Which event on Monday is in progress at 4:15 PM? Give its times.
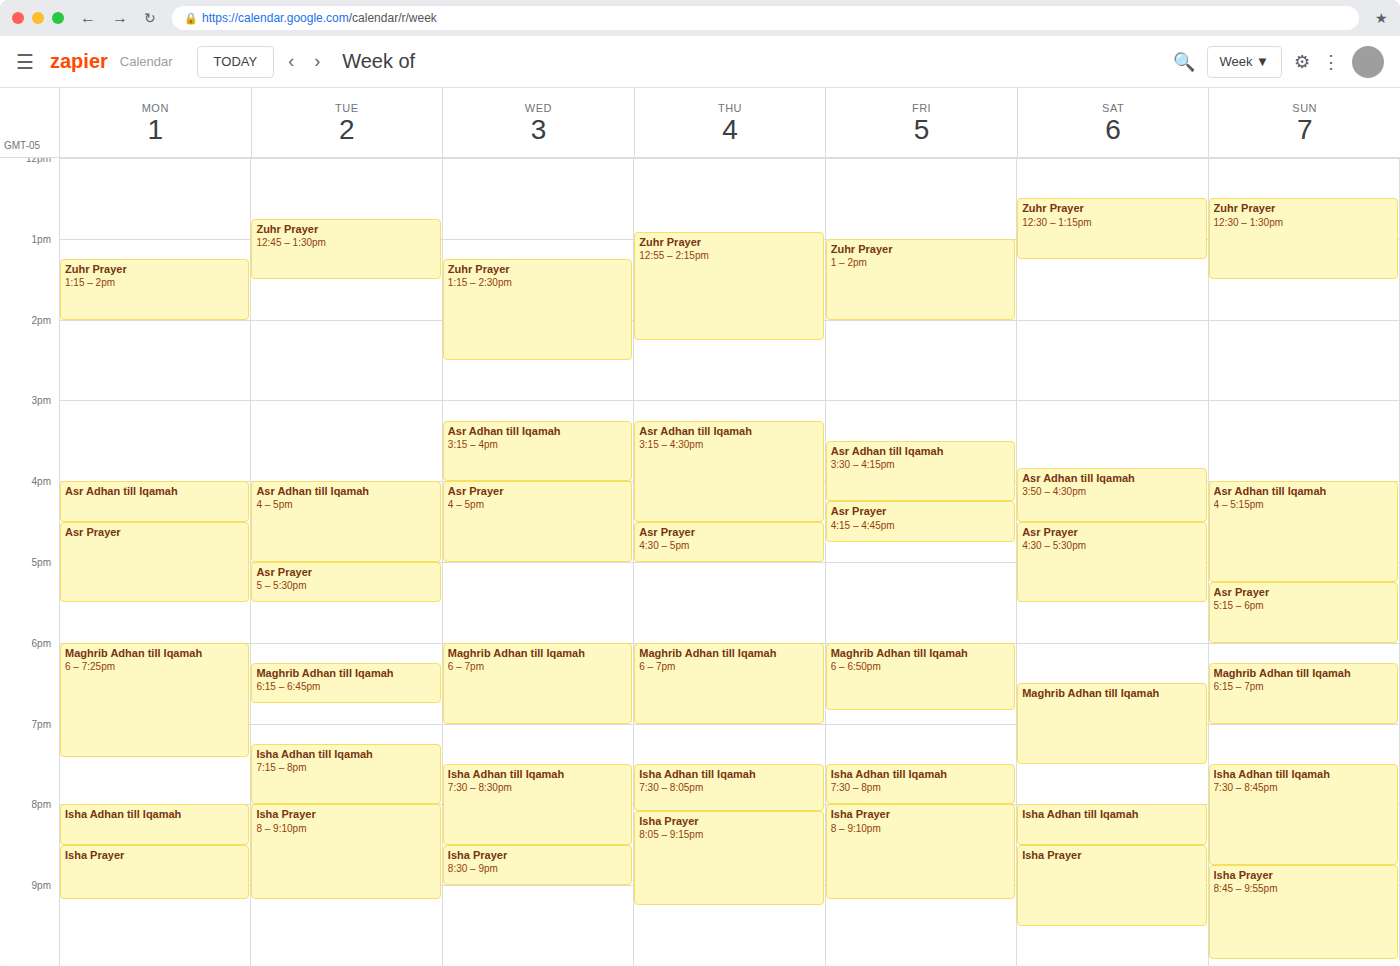
"Asr Adhan till Iqamah", 4:00 PM to 4:30 PM